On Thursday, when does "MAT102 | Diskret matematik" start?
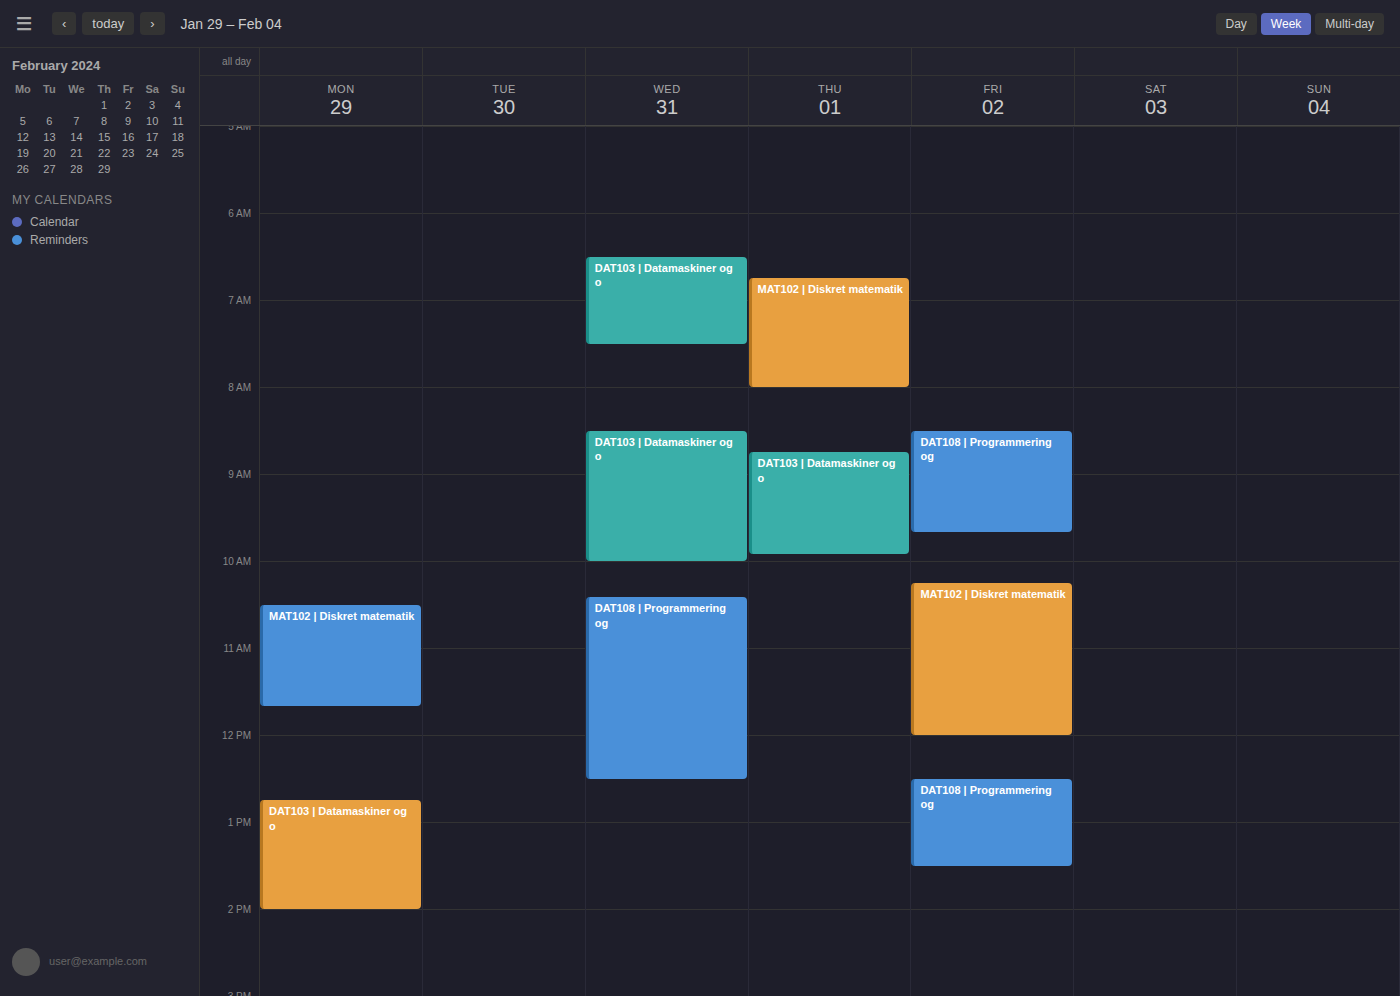
06:45